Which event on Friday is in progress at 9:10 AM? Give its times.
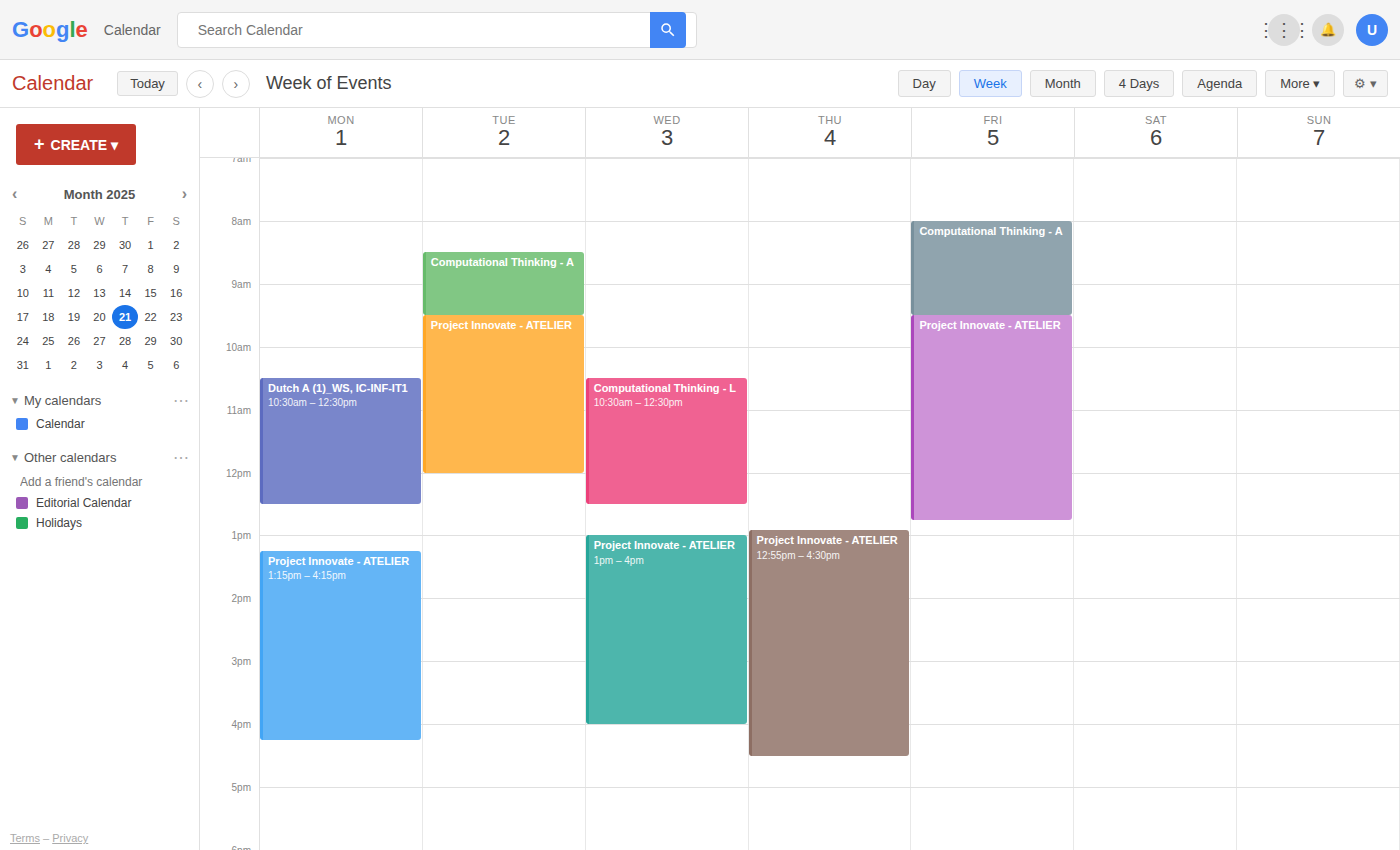
"Computational Thinking - A", 8:00 AM to 9:30 AM